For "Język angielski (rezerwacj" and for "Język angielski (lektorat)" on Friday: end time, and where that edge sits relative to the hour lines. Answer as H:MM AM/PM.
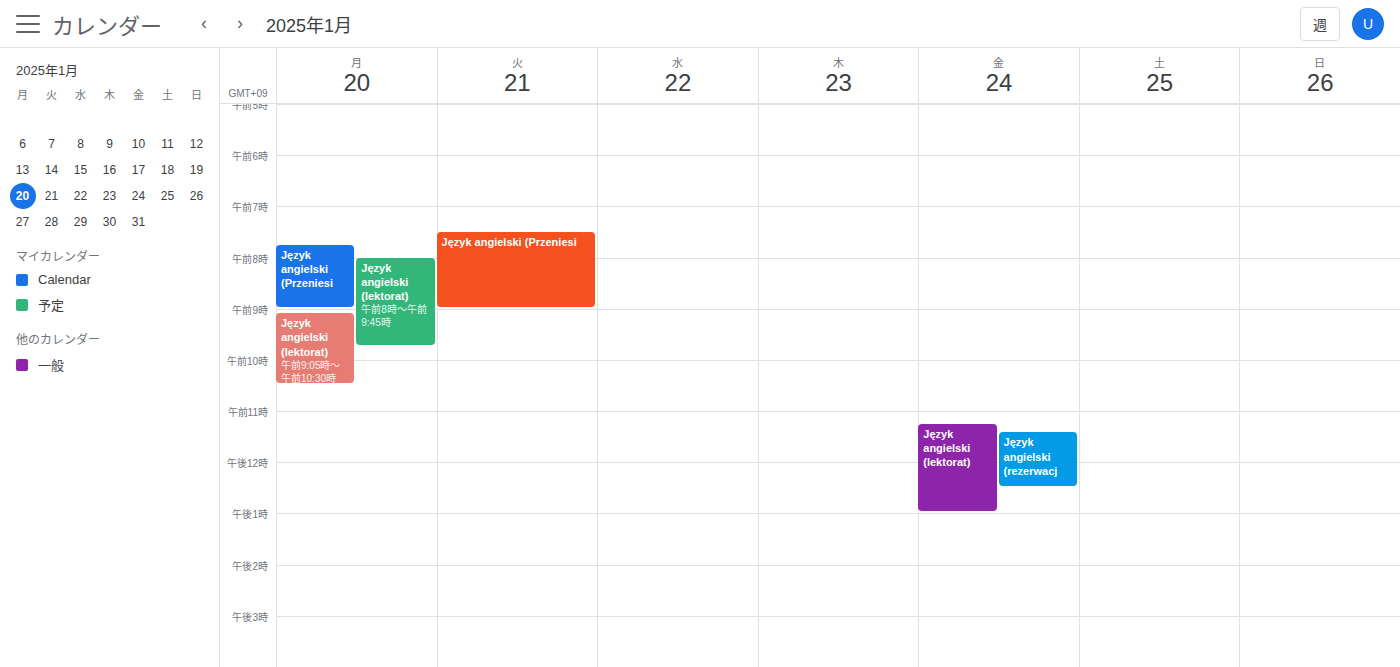
"Język angielski (rezerwacj": 12:30 PM, halfway between the 12 PM and 1 PM lines. "Język angielski (lektorat)": 1:00 PM, exactly on the 1 PM line.